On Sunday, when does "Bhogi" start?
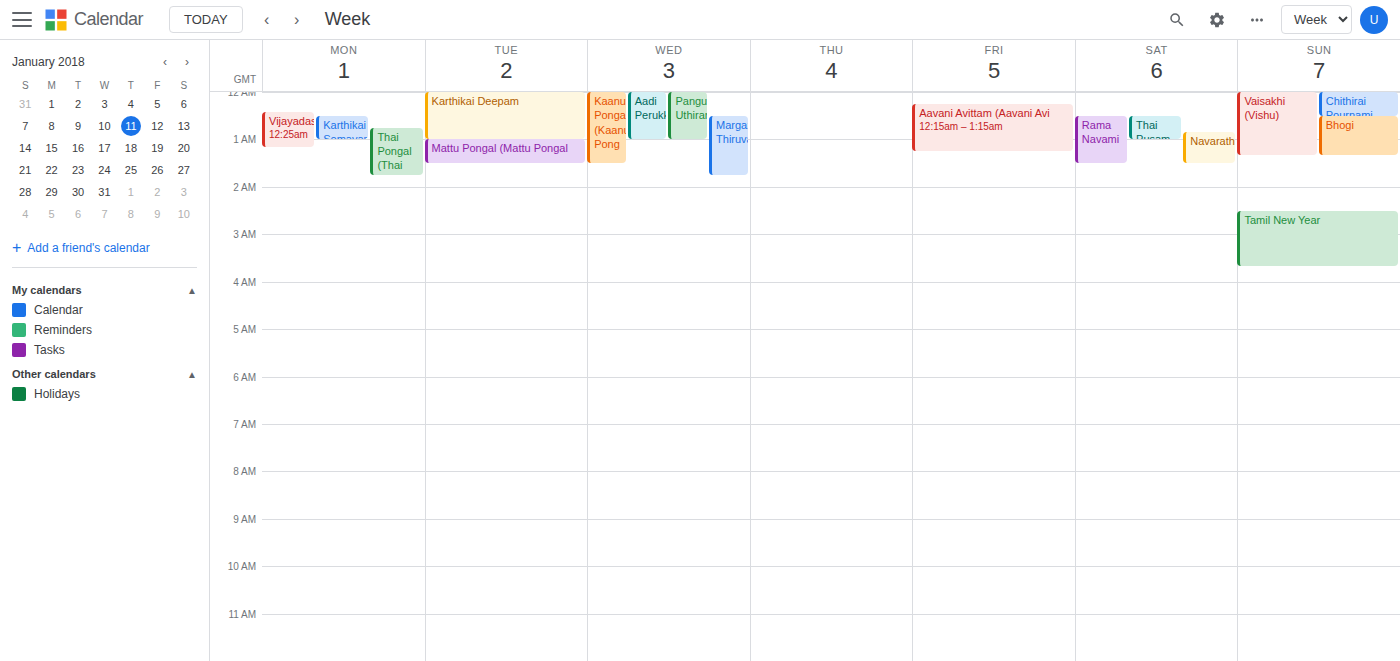
12:30 AM